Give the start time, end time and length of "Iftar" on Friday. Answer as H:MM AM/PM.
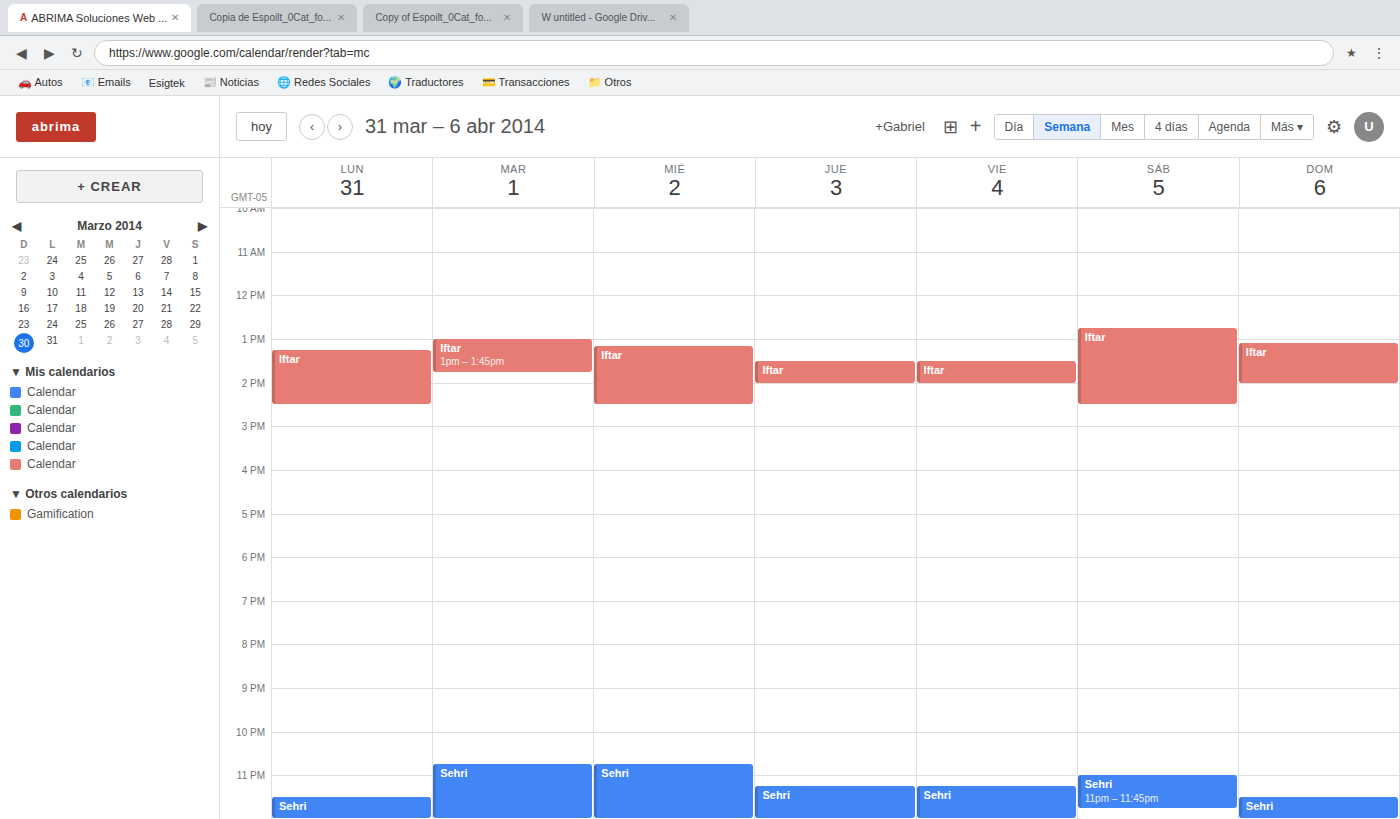
1:30 PM to 2:00 PM, 30 minutes